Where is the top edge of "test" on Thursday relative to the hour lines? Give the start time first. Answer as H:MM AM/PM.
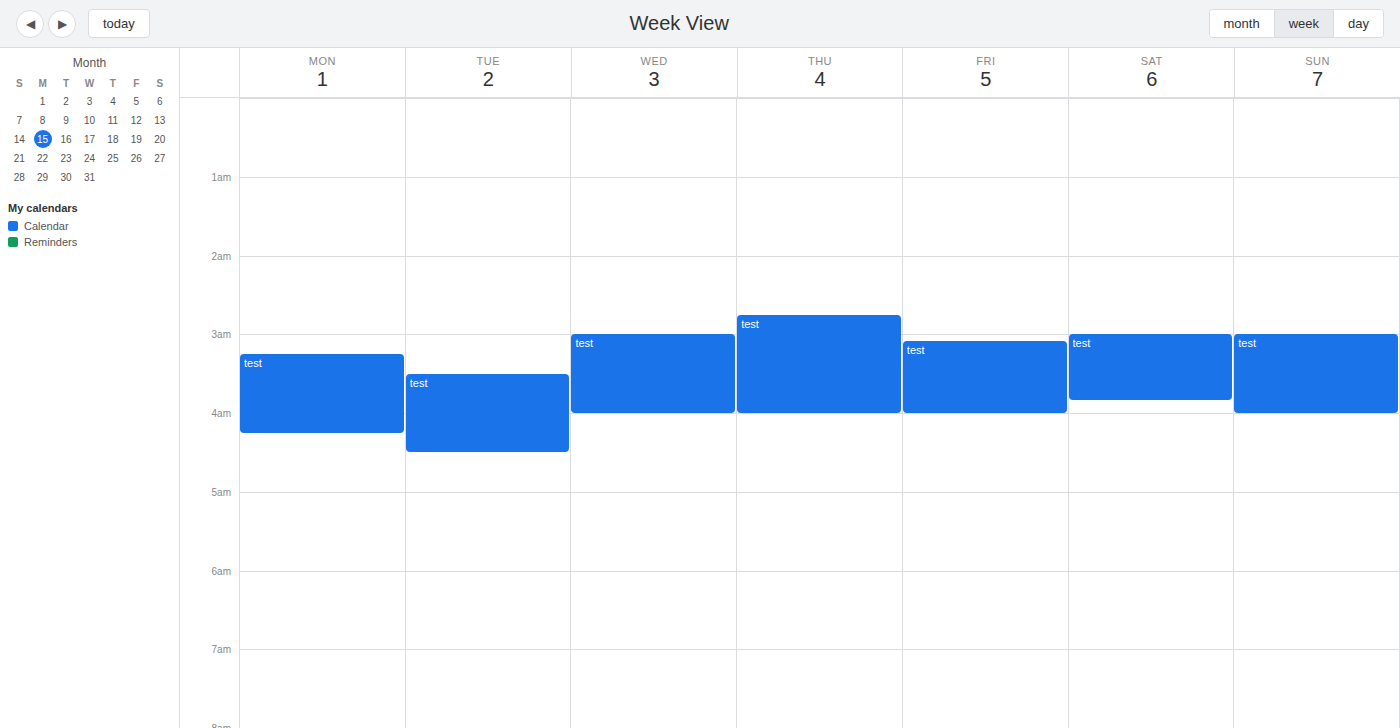
2:45 AM -- neither: three quarters of the way from the 2 AM line to the 3 AM line.